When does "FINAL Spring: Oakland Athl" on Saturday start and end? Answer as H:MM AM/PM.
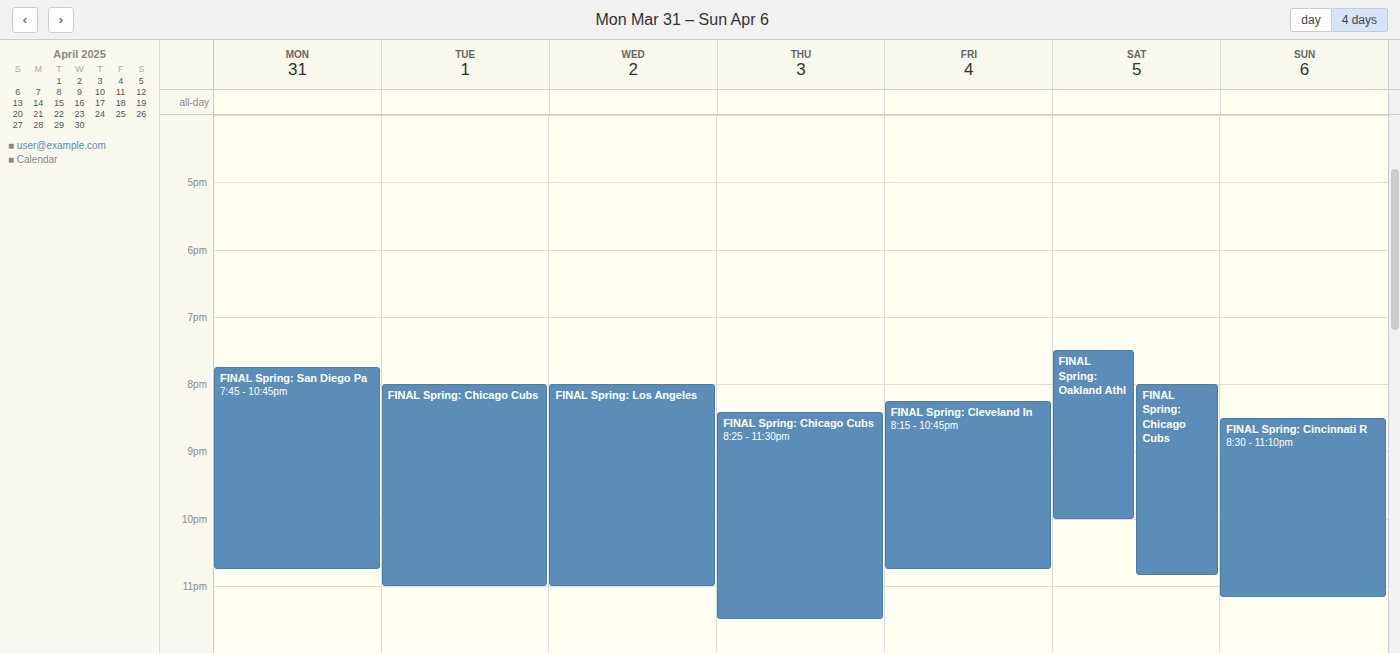
7:30 PM to 10:00 PM